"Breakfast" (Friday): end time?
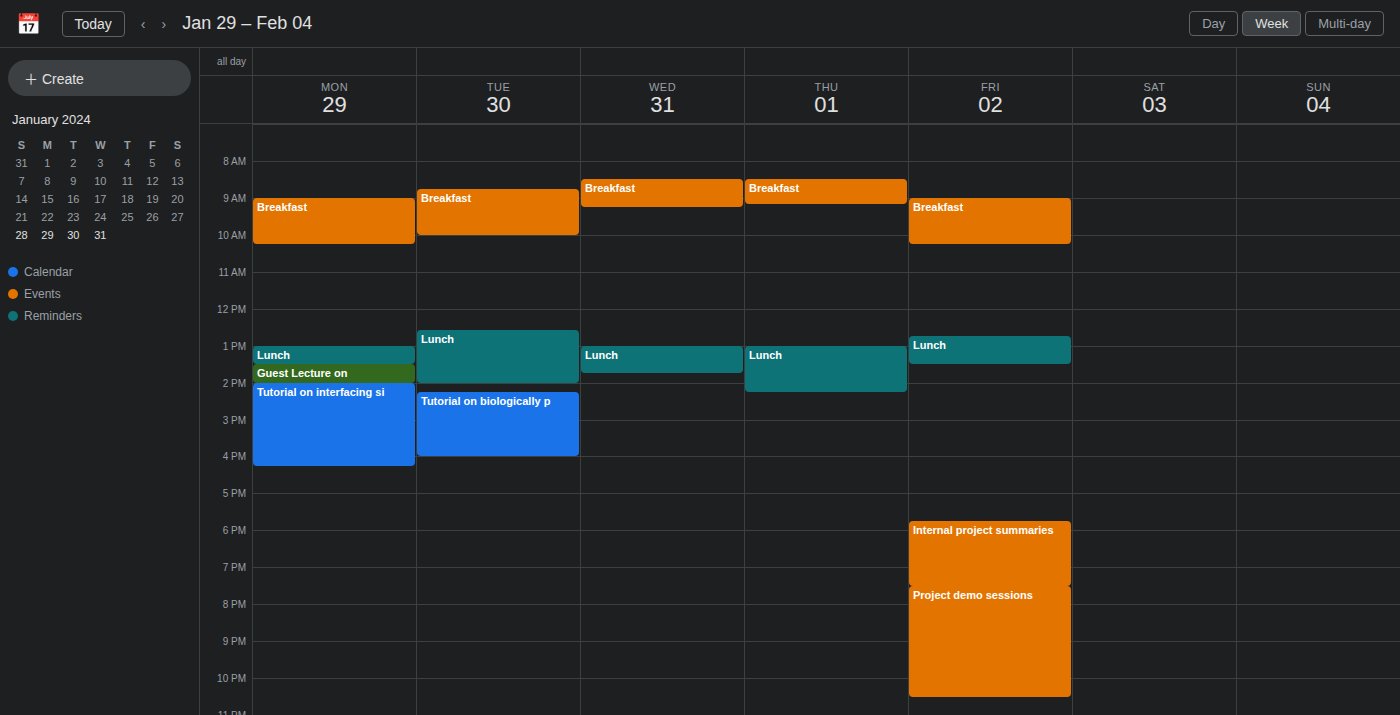
10:15 AM